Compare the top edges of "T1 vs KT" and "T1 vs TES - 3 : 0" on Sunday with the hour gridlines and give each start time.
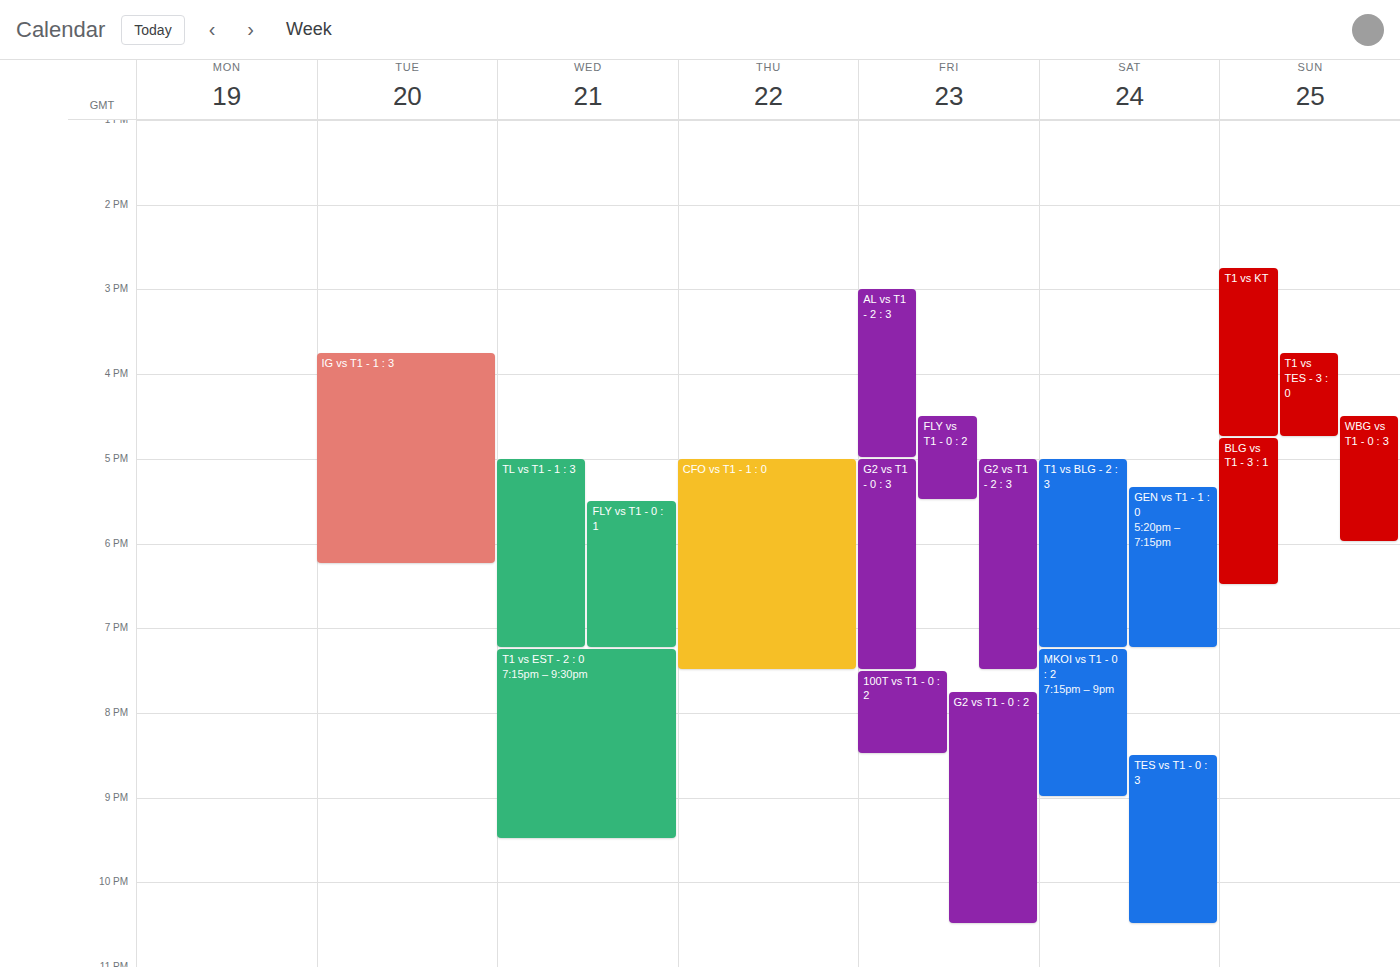
"T1 vs KT": 2:45 PM, neither: three quarters of the way from the 2 PM line to the 3 PM line. "T1 vs TES - 3 : 0": 3:45 PM, neither: three quarters of the way from the 3 PM line to the 4 PM line.